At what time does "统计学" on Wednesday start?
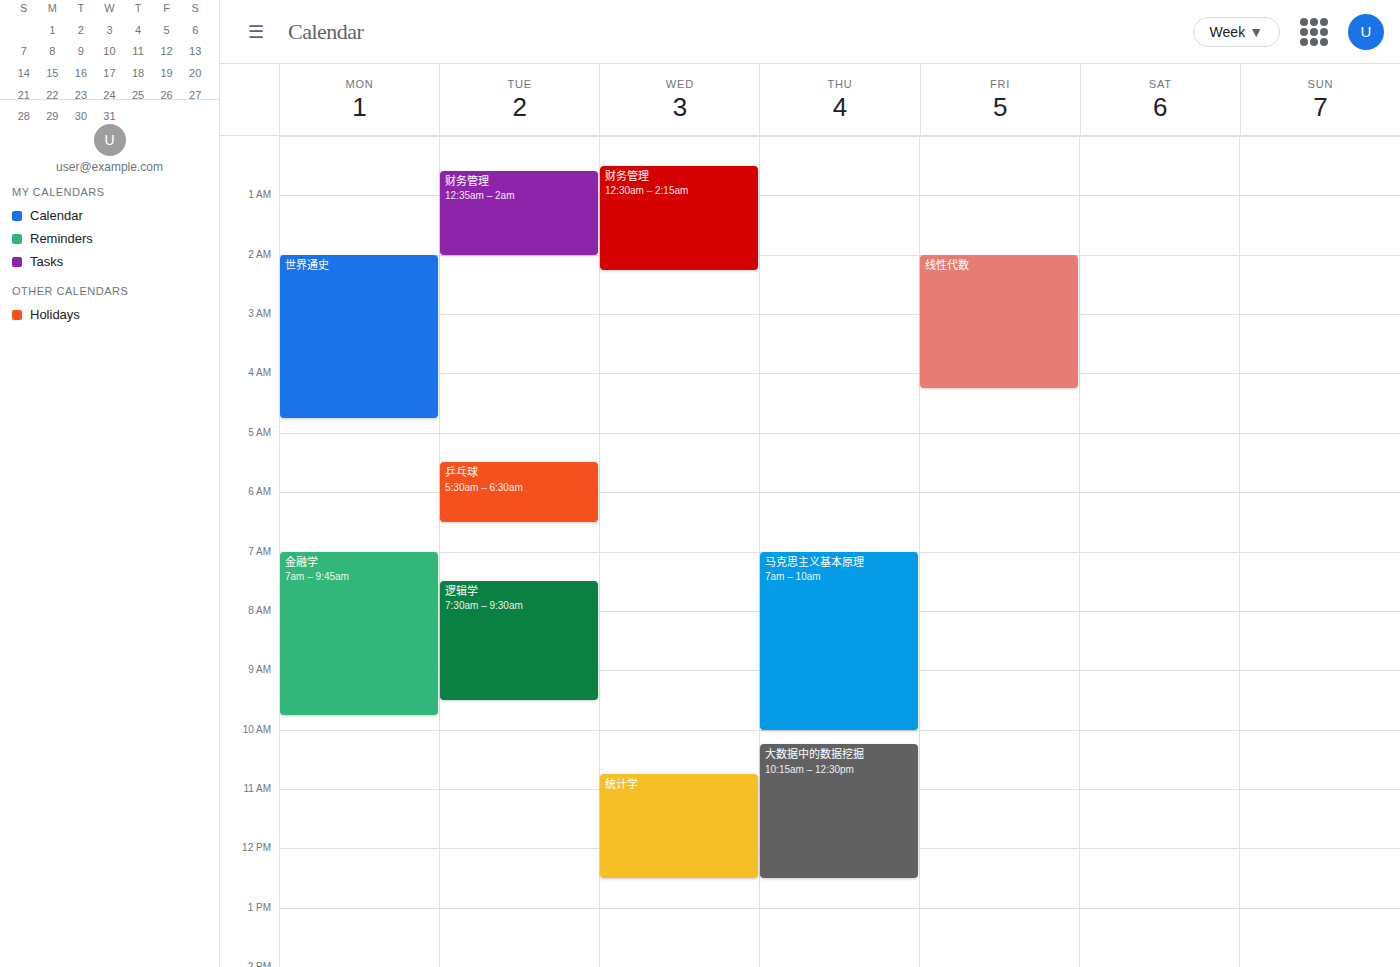
10:45 AM